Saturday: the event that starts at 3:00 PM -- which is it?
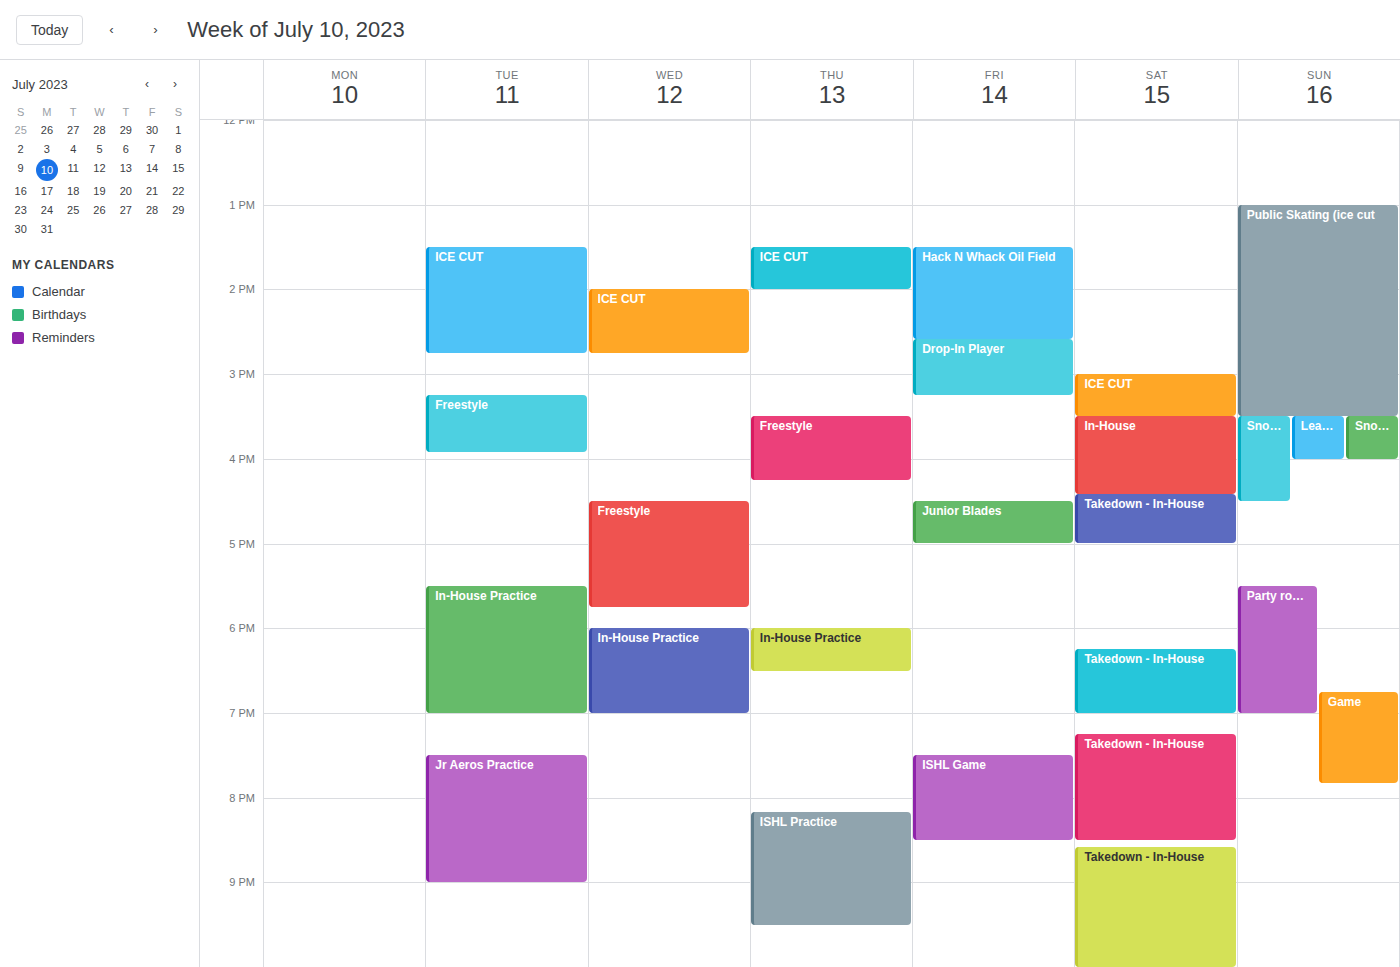
"ICE CUT"